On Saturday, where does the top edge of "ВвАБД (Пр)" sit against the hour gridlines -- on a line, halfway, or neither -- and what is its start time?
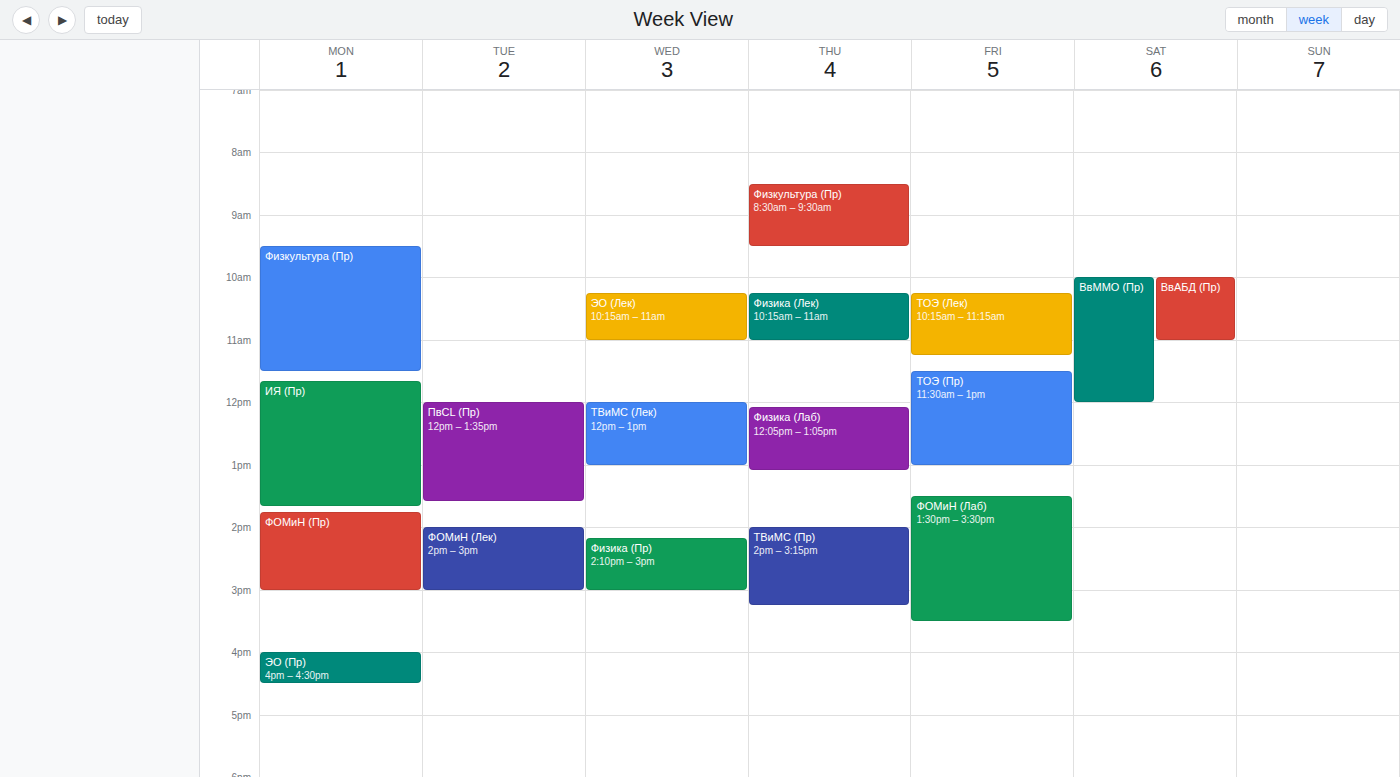
10:00 AM -- exactly on the 10 AM line.